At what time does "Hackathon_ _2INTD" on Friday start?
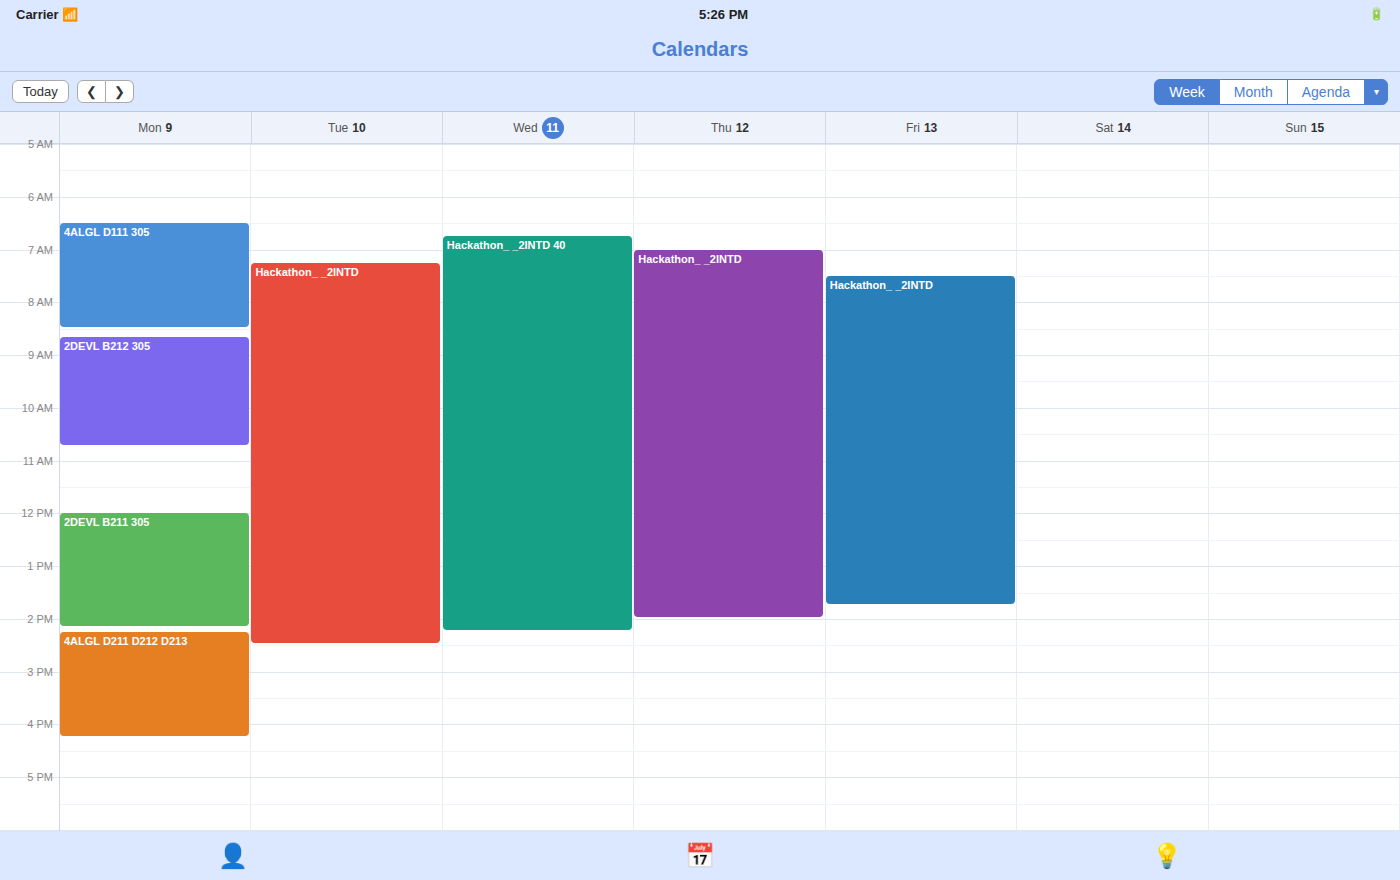
7:30 AM